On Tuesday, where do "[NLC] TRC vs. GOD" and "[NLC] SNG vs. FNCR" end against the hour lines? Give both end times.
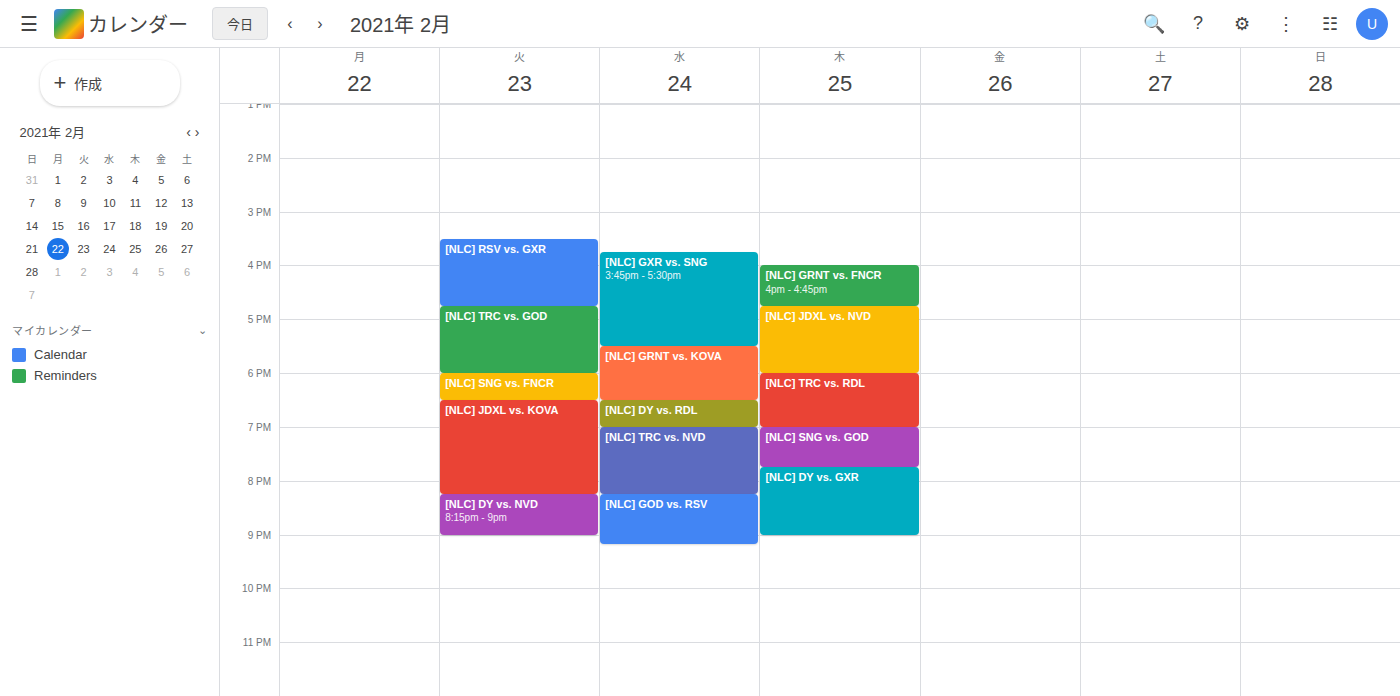
"[NLC] TRC vs. GOD": 18:00, exactly on the 18:00 line. "[NLC] SNG vs. FNCR": 18:30, halfway between the 18:00 and 19:00 lines.